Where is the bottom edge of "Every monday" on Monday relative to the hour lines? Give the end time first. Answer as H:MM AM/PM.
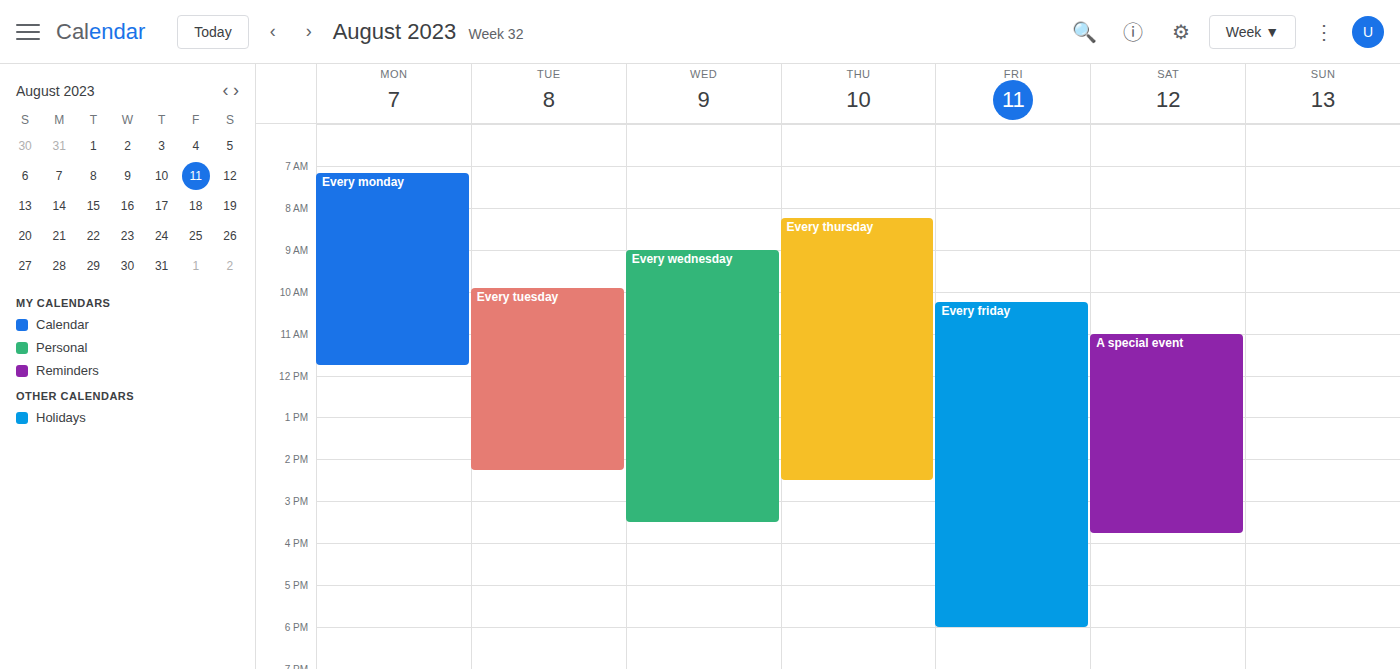
11:45 AM -- neither: three quarters of the way from the 11 AM line to the 12 PM line.